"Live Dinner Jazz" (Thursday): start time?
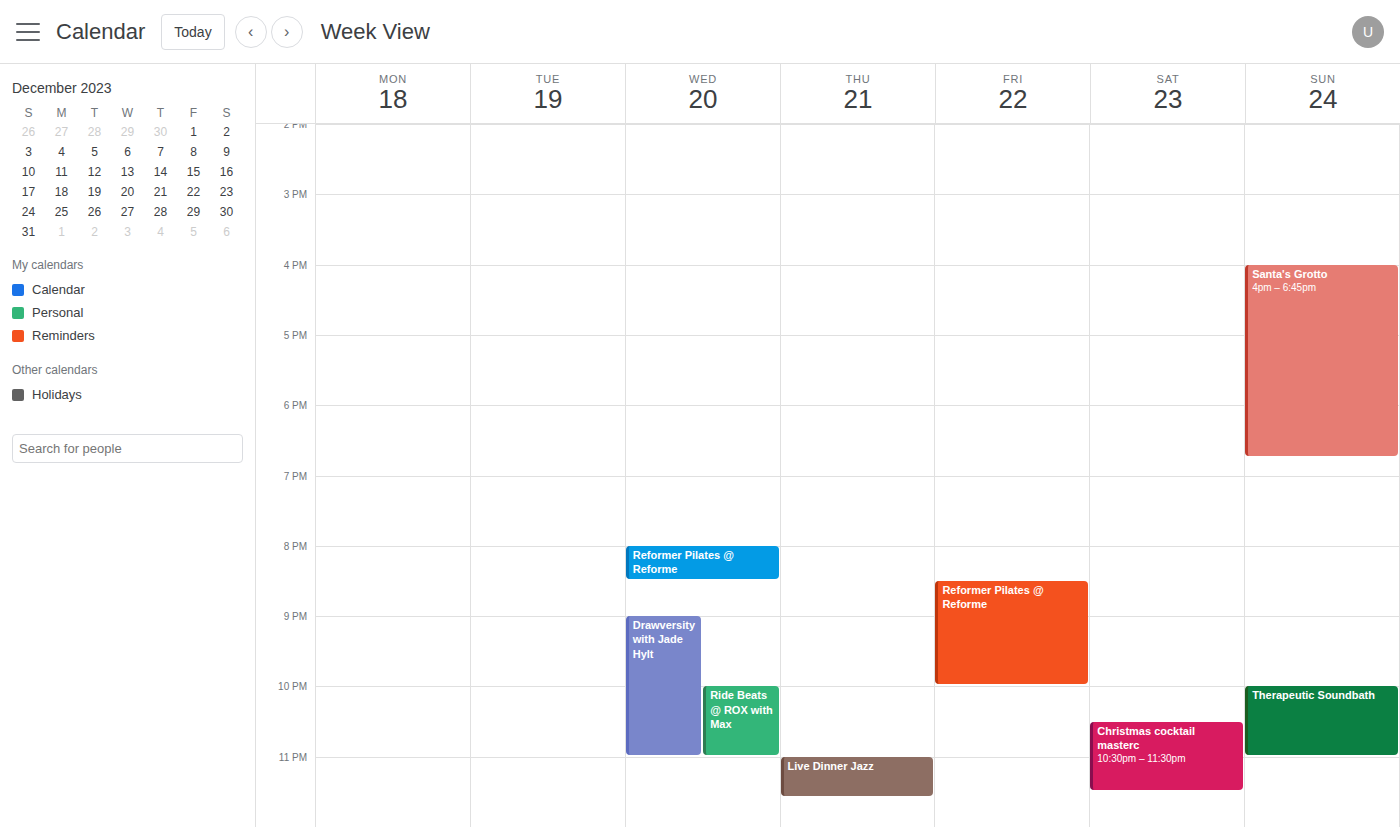
11:00 PM